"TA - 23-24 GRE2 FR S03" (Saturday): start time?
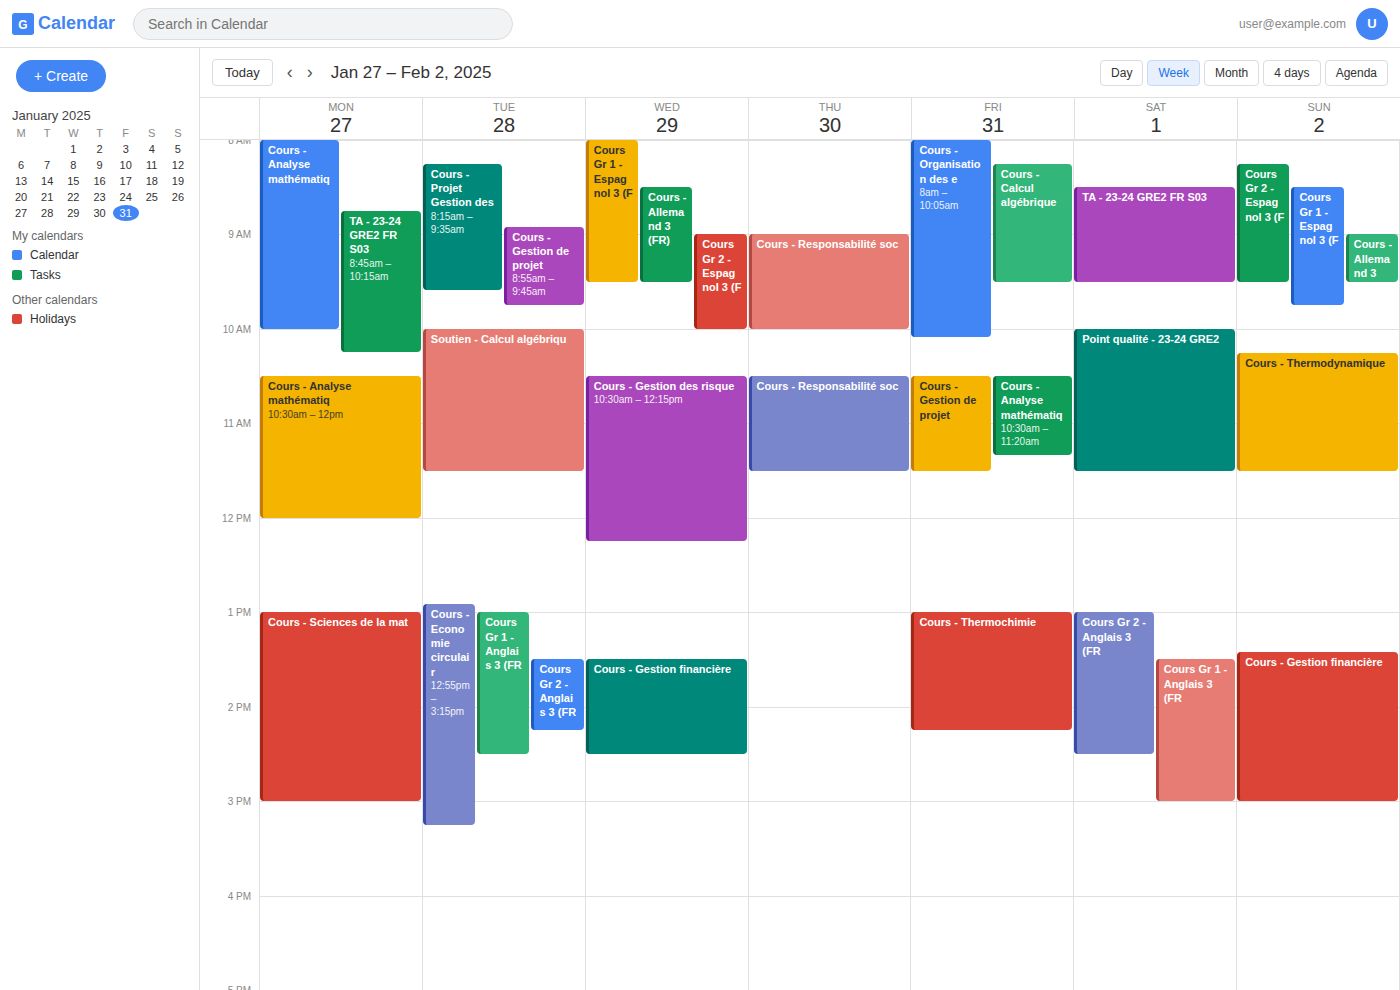
8:30 AM